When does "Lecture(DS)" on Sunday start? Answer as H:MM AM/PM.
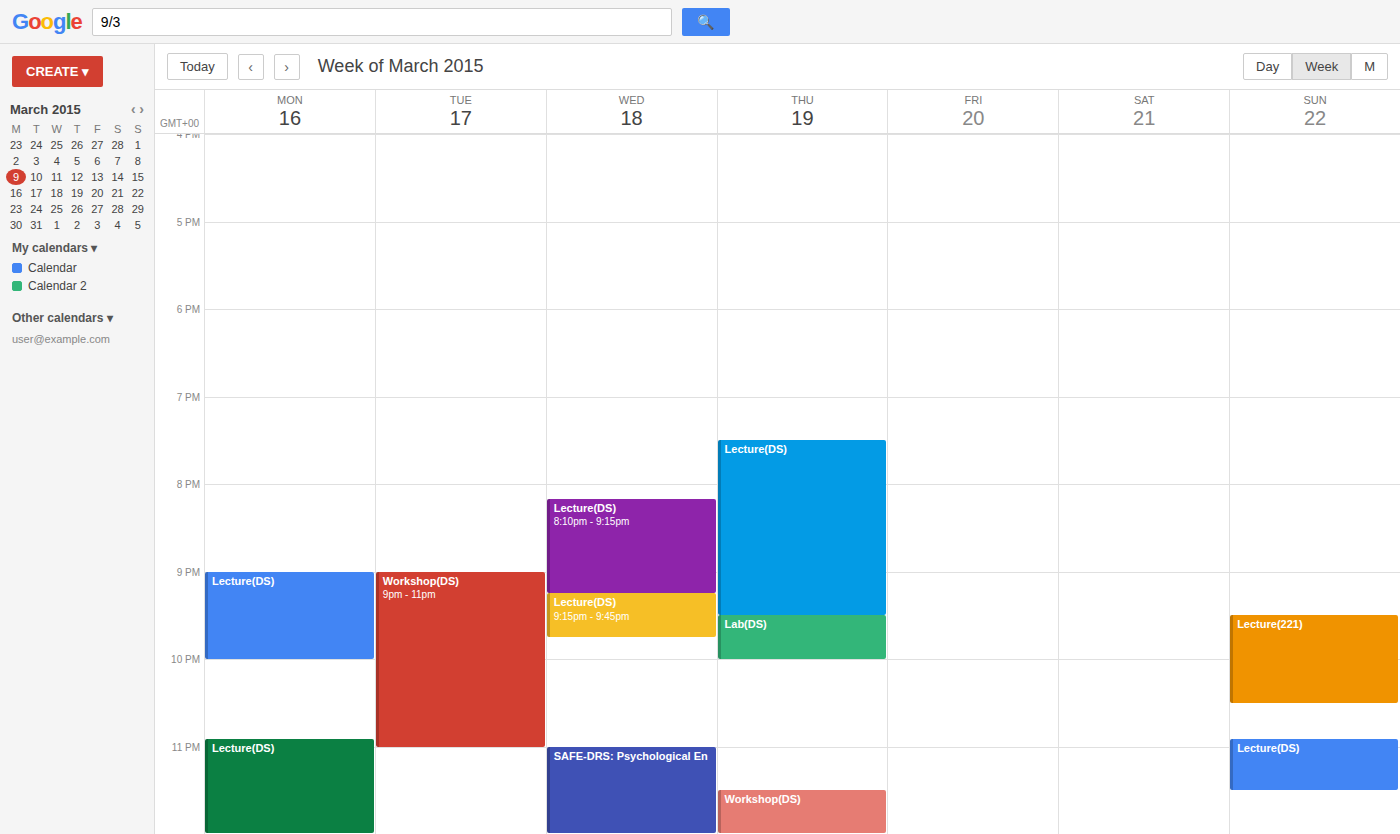
10:55 PM